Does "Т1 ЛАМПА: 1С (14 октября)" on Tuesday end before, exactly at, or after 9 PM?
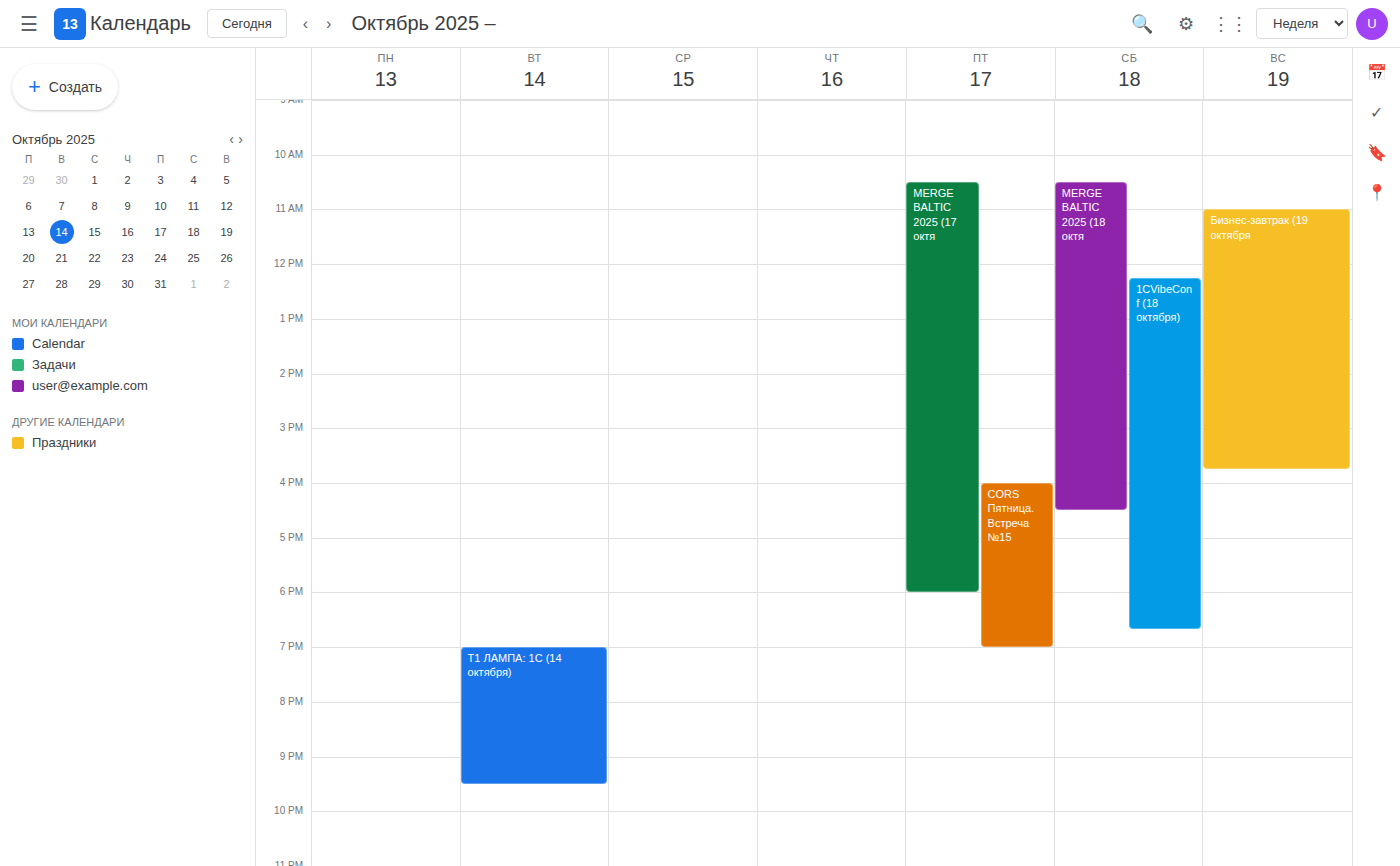
9:30 PM -- after 9 PM, 30 minutes below the 9 PM line.